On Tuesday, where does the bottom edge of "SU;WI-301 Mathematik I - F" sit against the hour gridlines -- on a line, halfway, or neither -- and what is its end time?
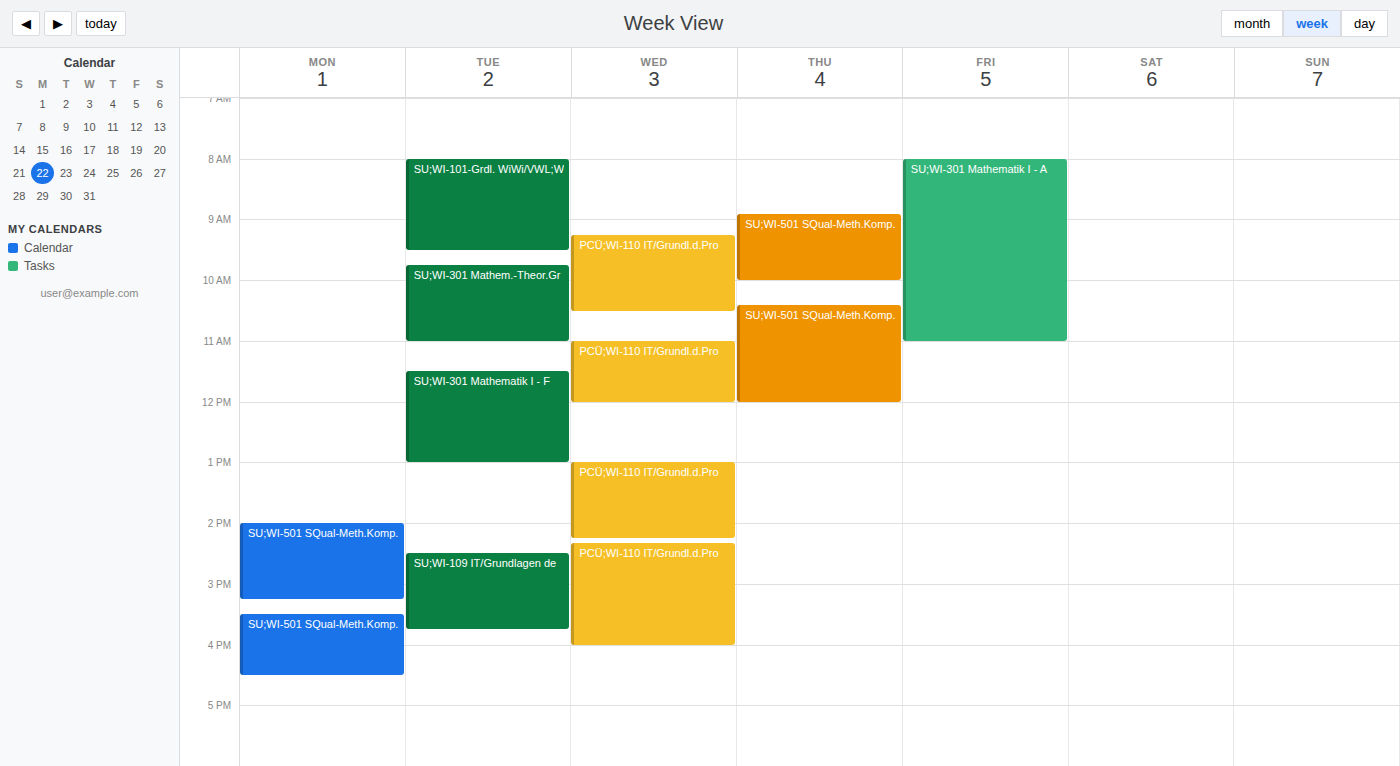
1:00 PM -- exactly on the 1 PM line.